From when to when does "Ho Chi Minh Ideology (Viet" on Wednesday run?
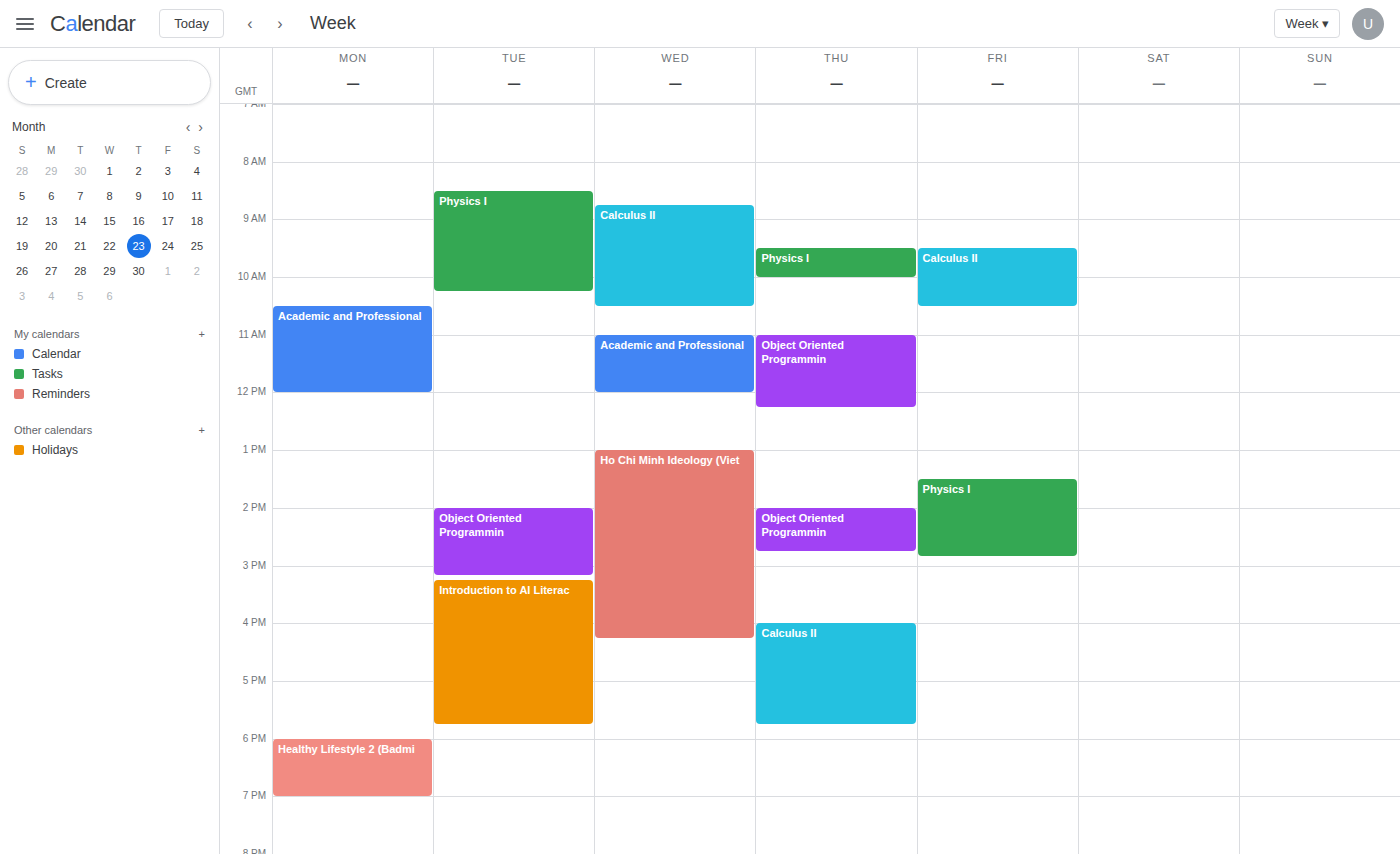
1:00 PM to 4:15 PM